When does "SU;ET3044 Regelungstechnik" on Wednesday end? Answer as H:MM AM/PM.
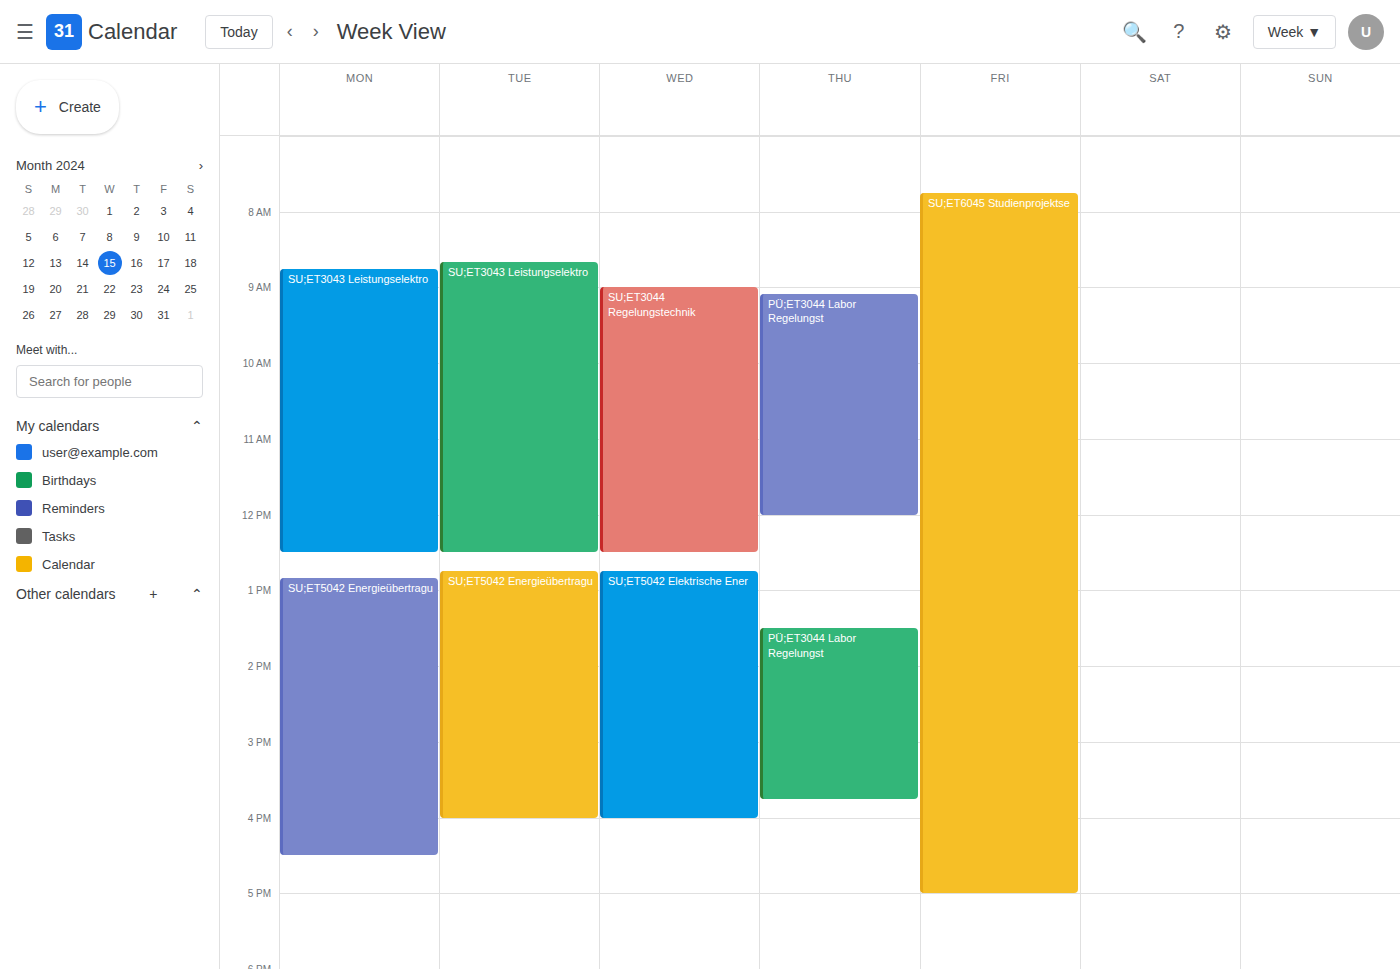
12:30 PM